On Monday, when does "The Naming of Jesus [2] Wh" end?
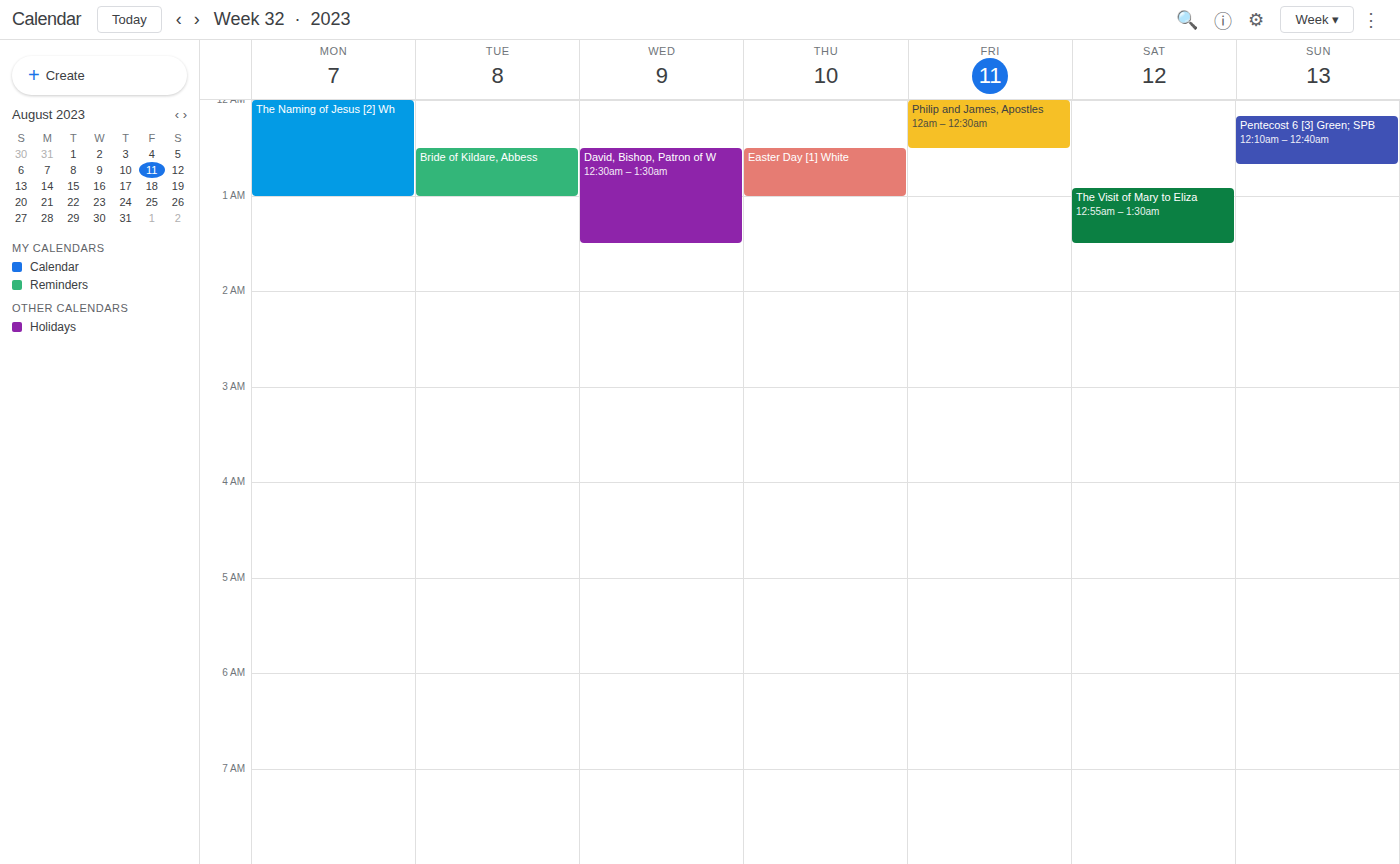
1:00 AM